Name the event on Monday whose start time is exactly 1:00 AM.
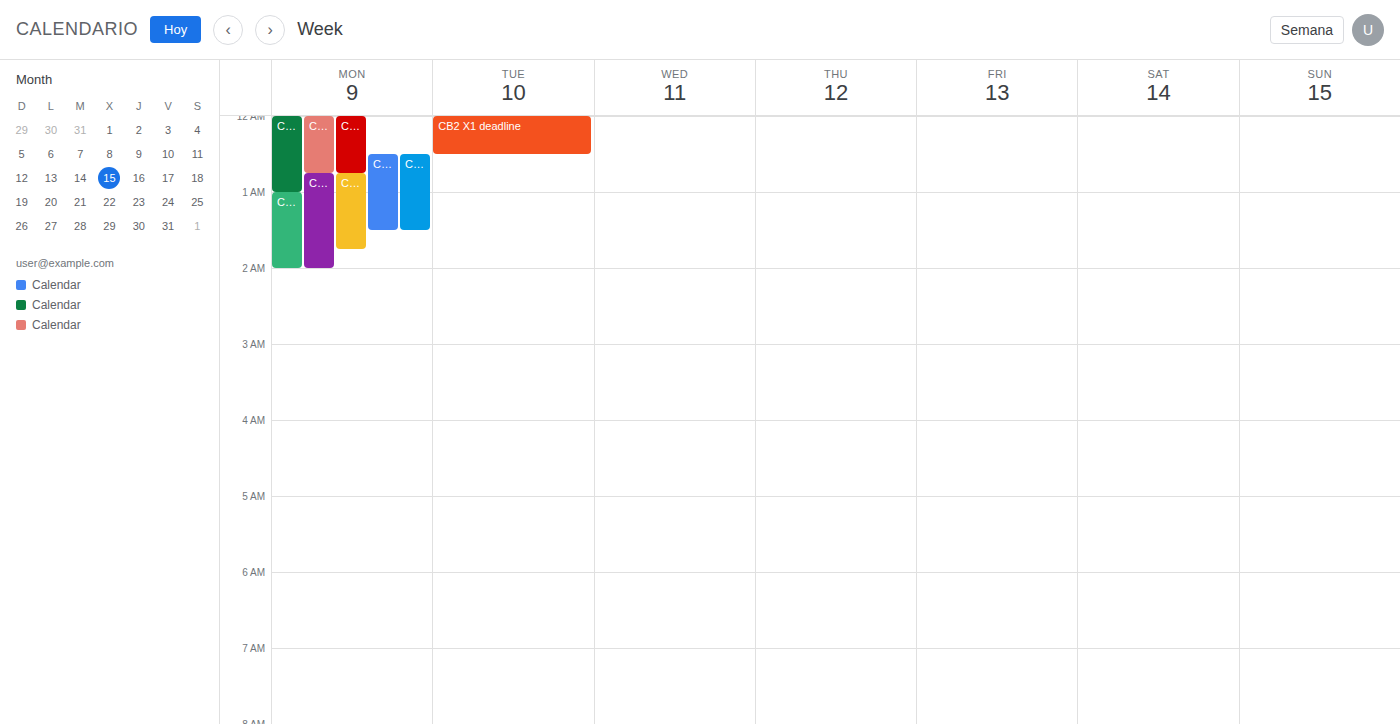
"CB2 M1 deadline"